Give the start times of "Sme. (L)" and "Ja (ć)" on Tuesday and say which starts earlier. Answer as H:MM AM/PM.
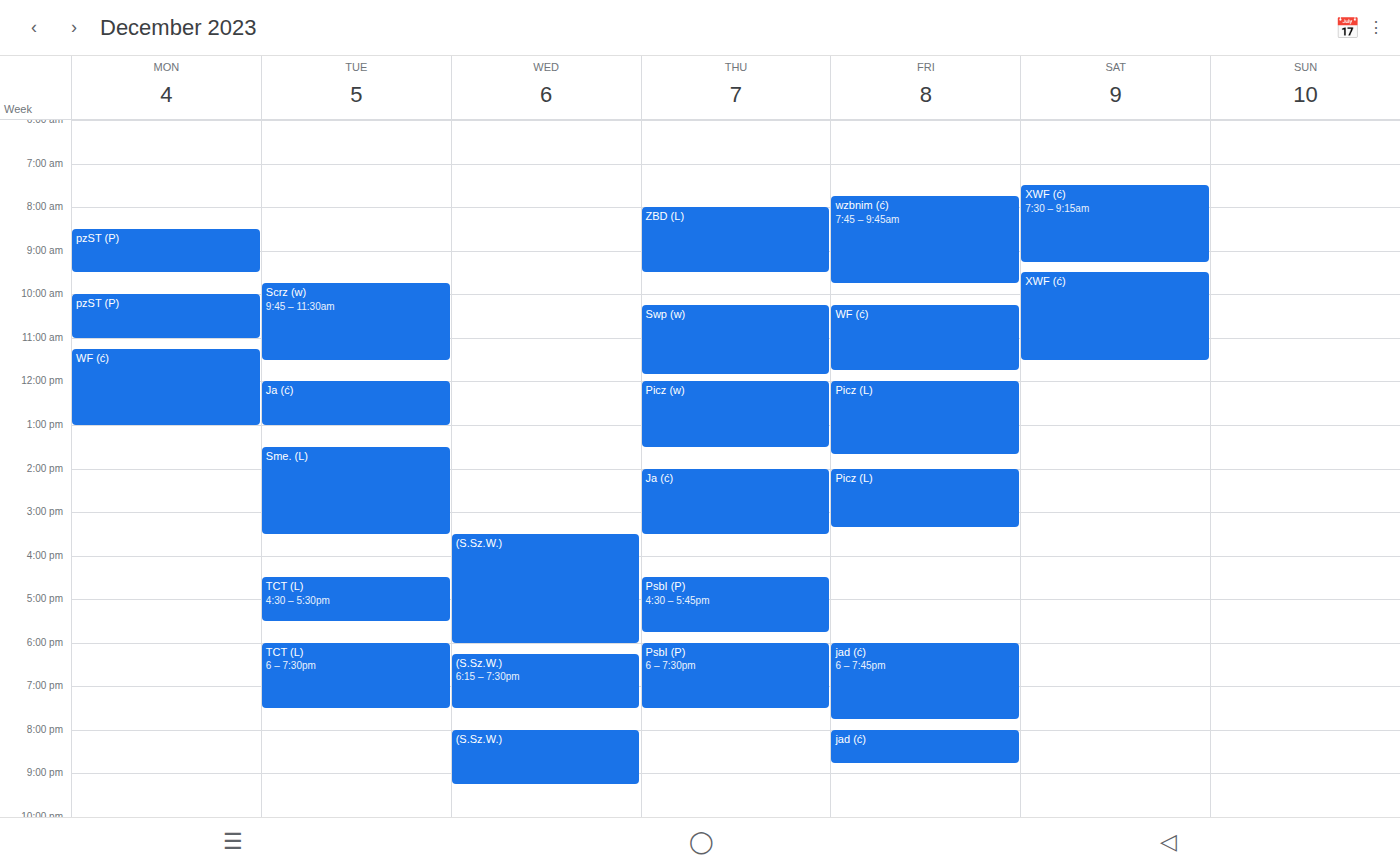
"Ja (ć)" 12:00 PM; "Sme. (L)" 1:30 PM.